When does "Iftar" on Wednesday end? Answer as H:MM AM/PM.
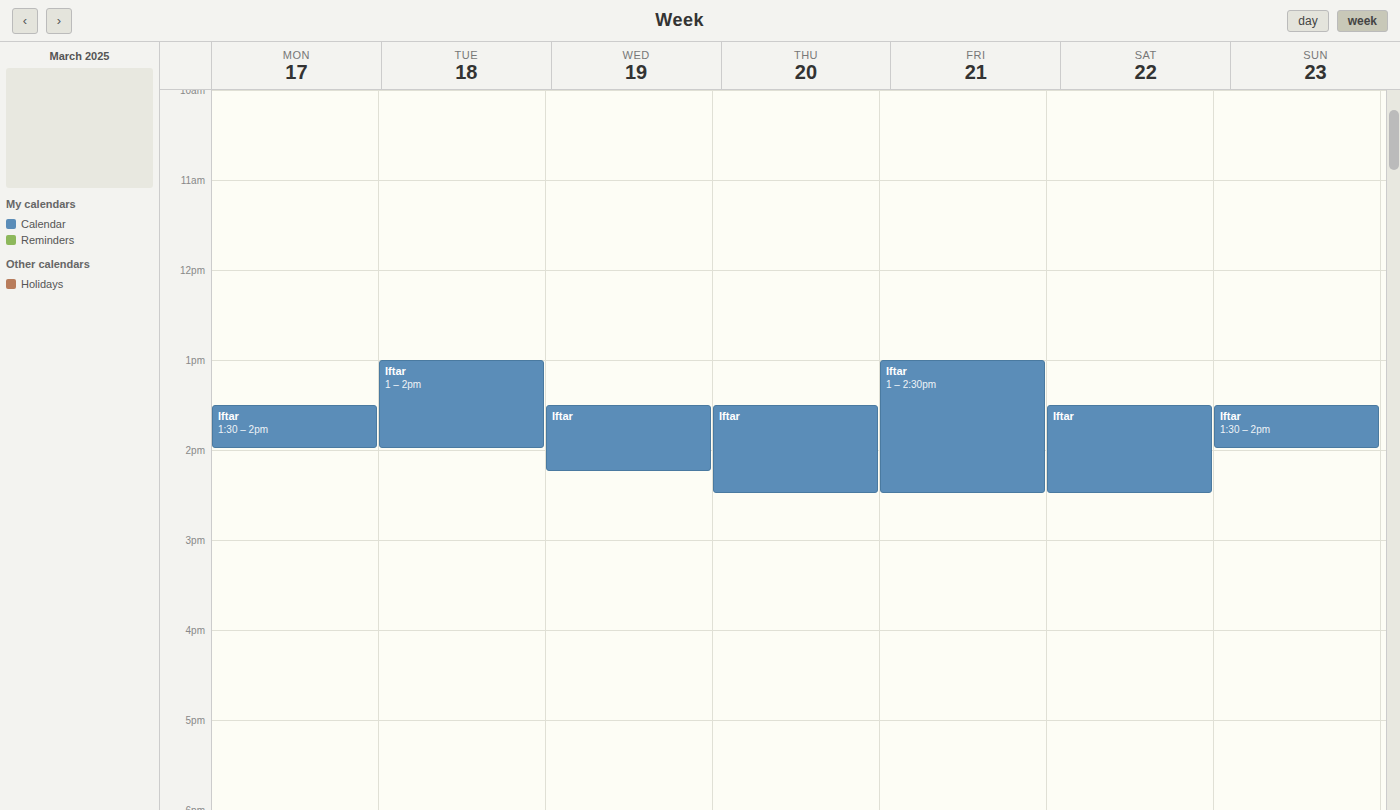
2:15 PM